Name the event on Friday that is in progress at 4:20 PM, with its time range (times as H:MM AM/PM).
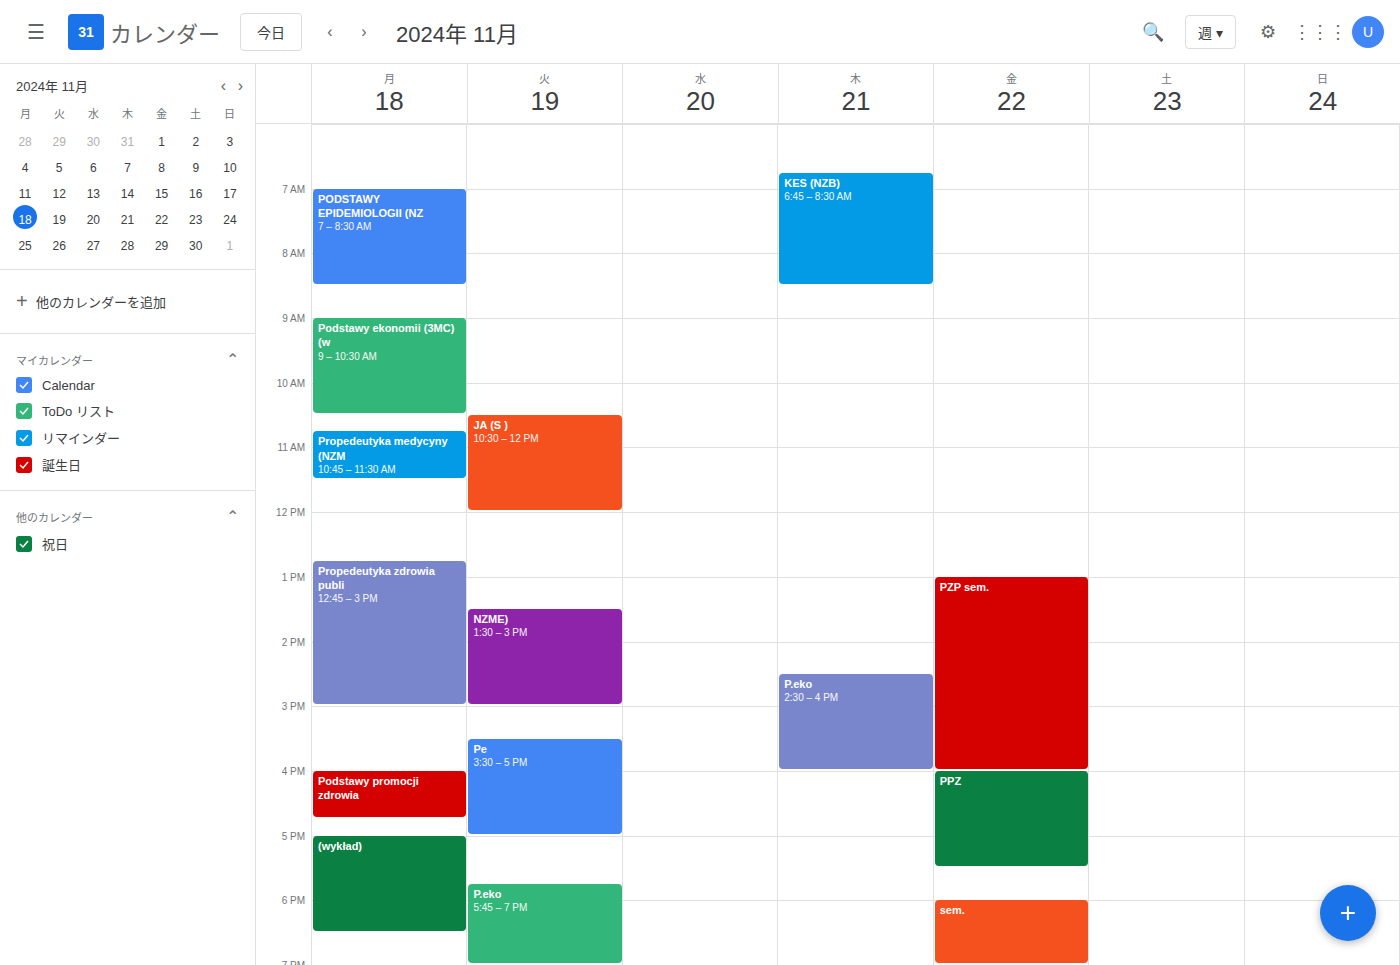
"PPZ", 4:00 PM to 5:30 PM